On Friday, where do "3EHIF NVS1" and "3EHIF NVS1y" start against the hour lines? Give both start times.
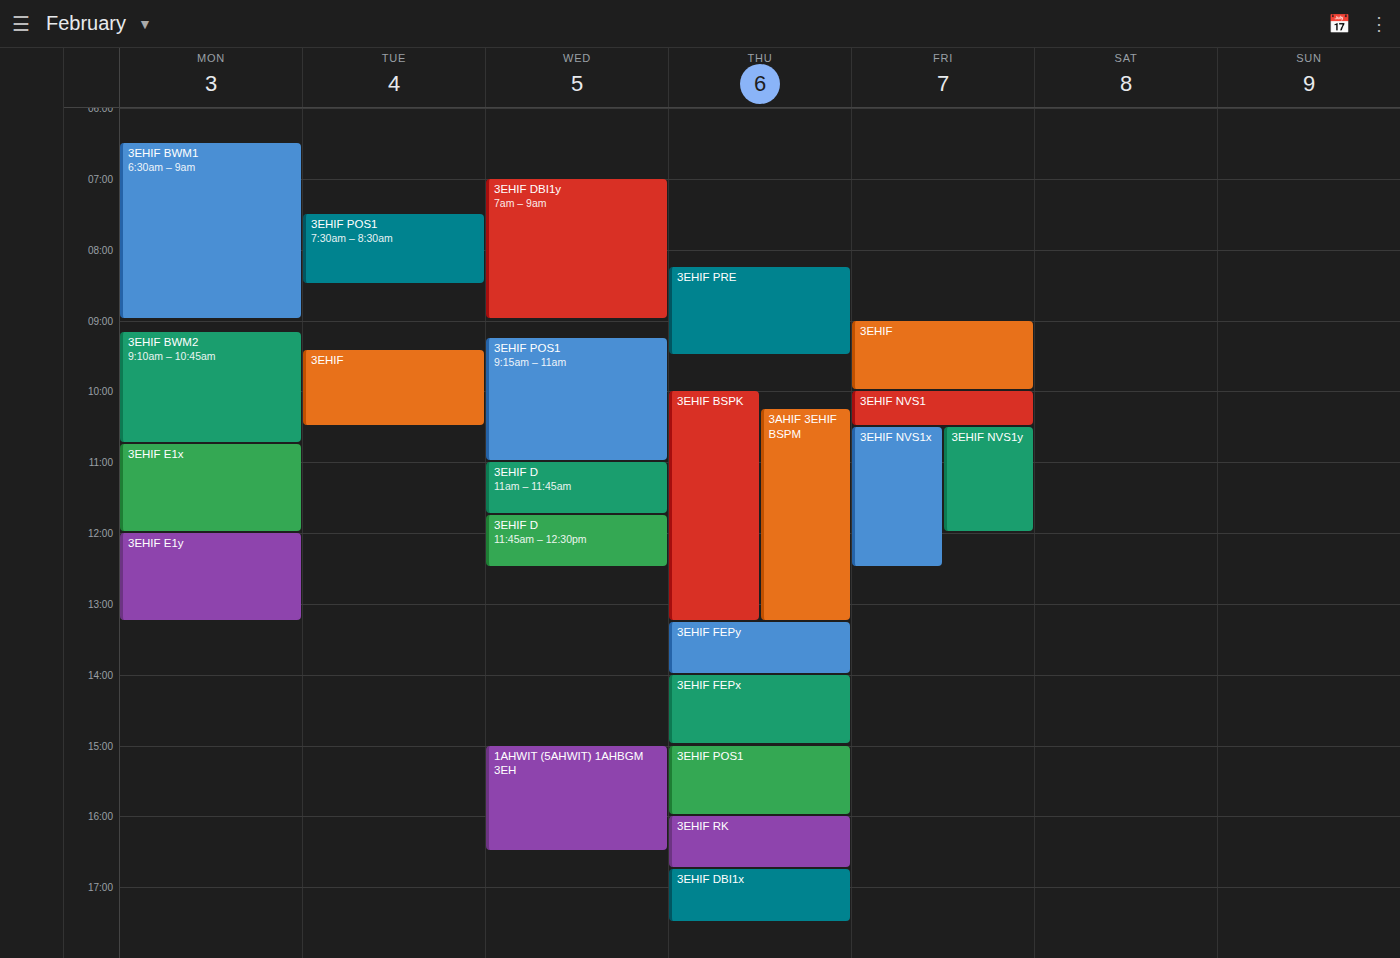
"3EHIF NVS1": 10:00 AM, exactly on the 10 AM line. "3EHIF NVS1y": 10:30 AM, halfway between the 10 AM and 11 AM lines.